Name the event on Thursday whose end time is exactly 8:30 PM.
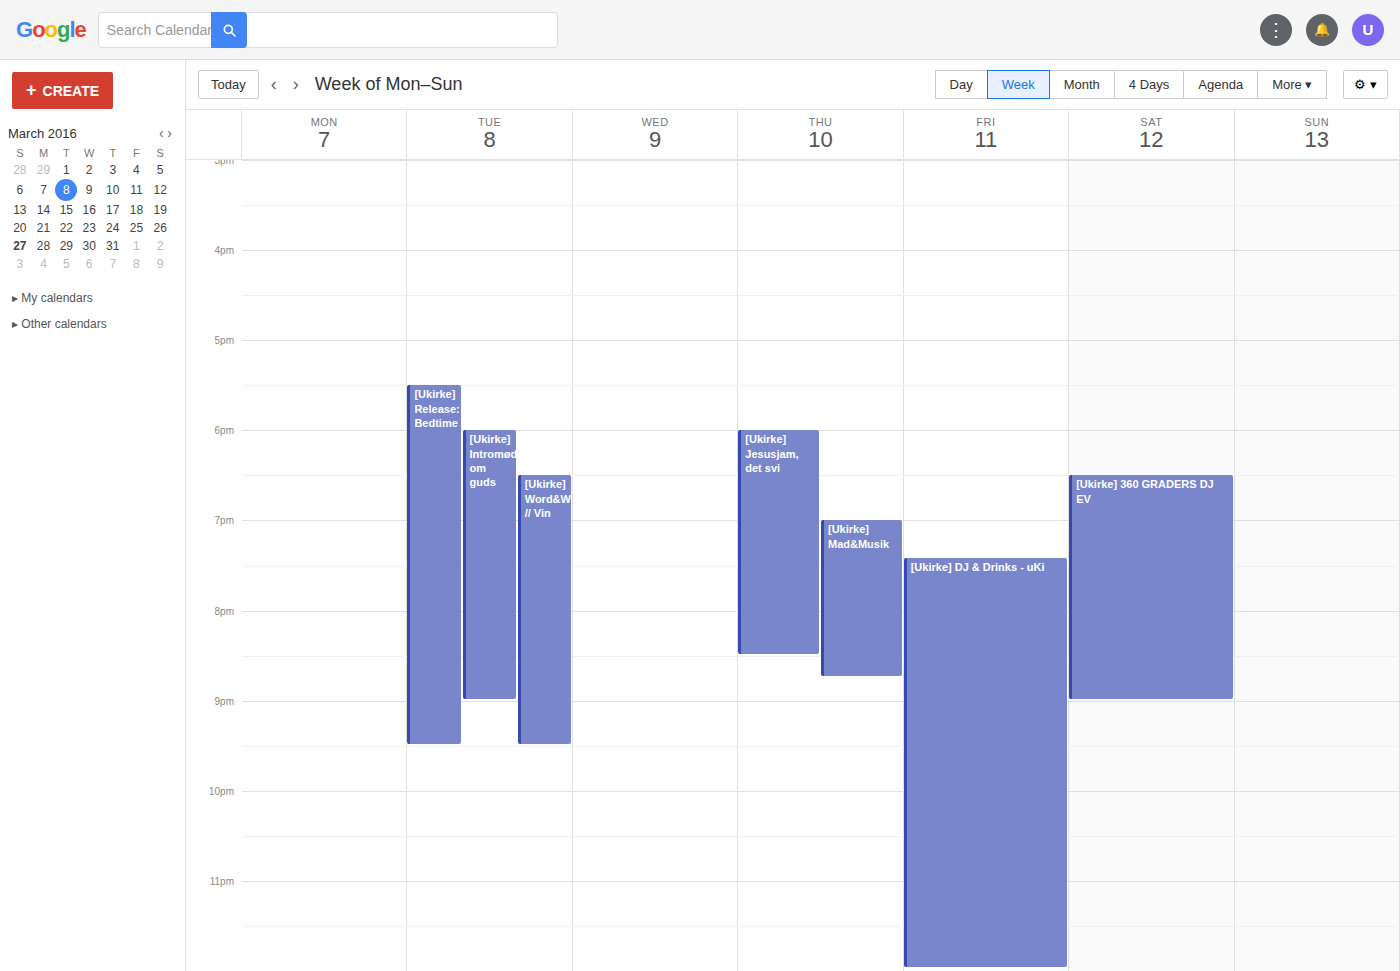
"[Ukirke] Jesusjam, det svi"